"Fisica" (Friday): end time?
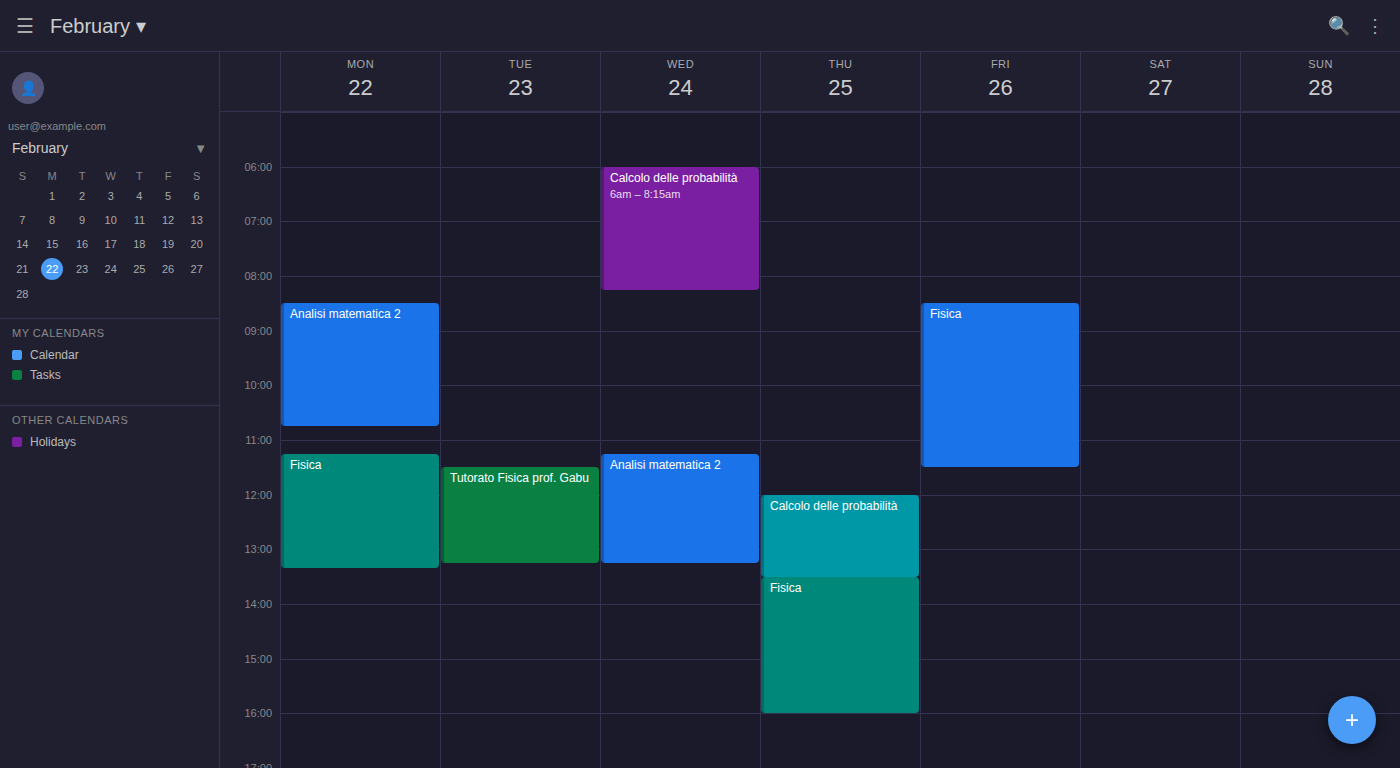
11:30 AM